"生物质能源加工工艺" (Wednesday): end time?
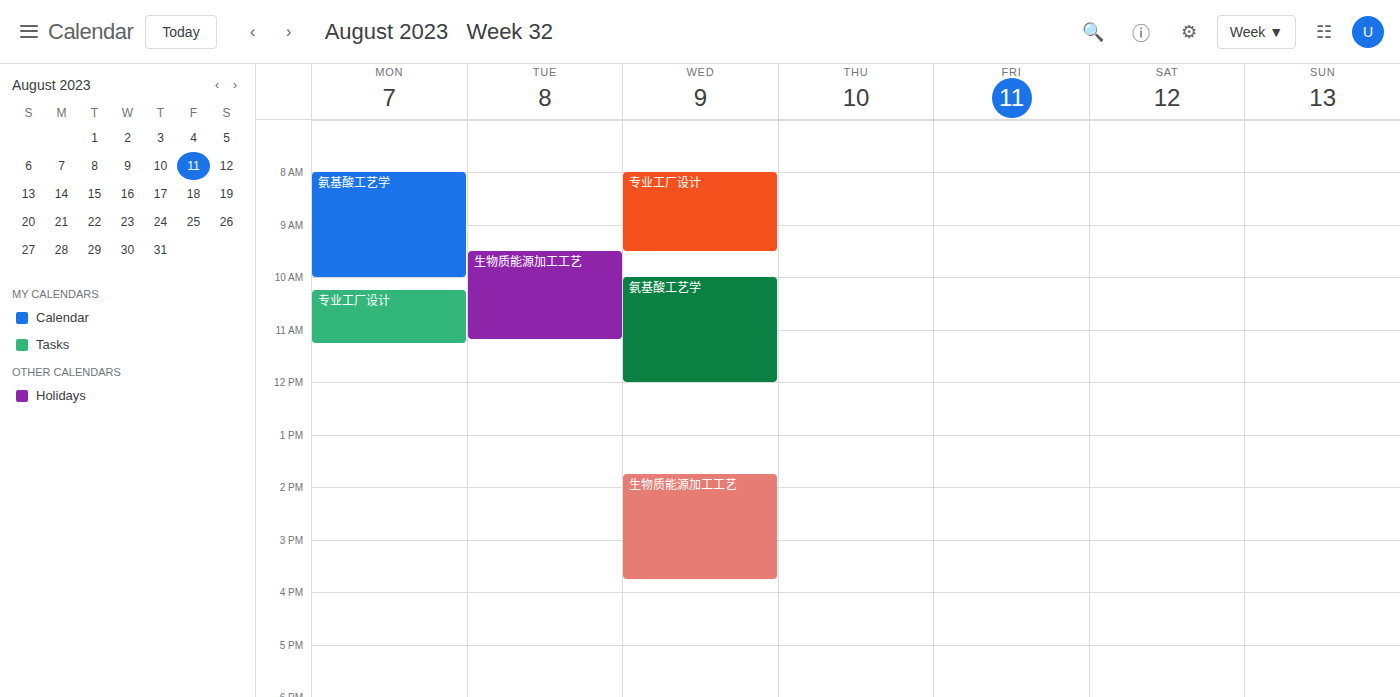
15:45